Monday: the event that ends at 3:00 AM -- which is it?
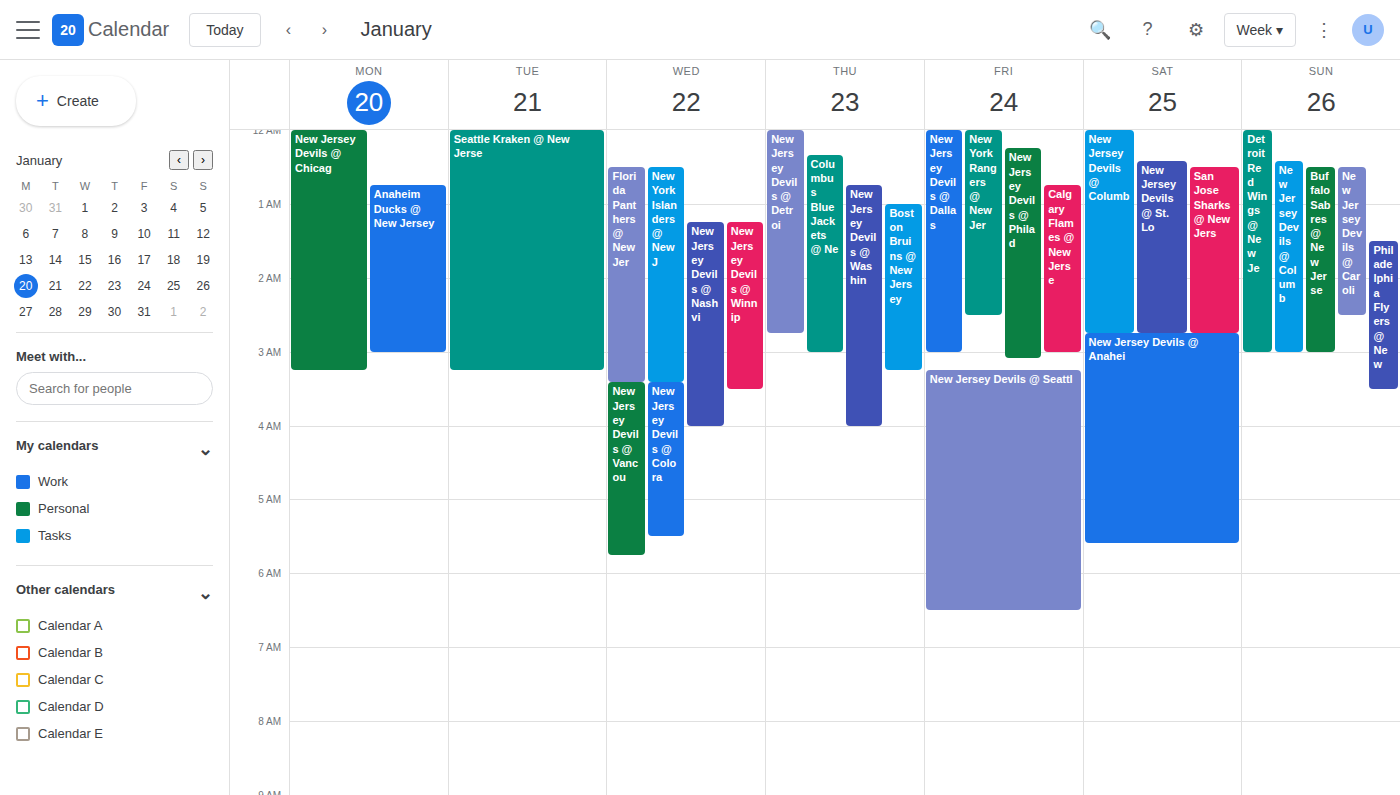
"Anaheim Ducks @ New Jersey"